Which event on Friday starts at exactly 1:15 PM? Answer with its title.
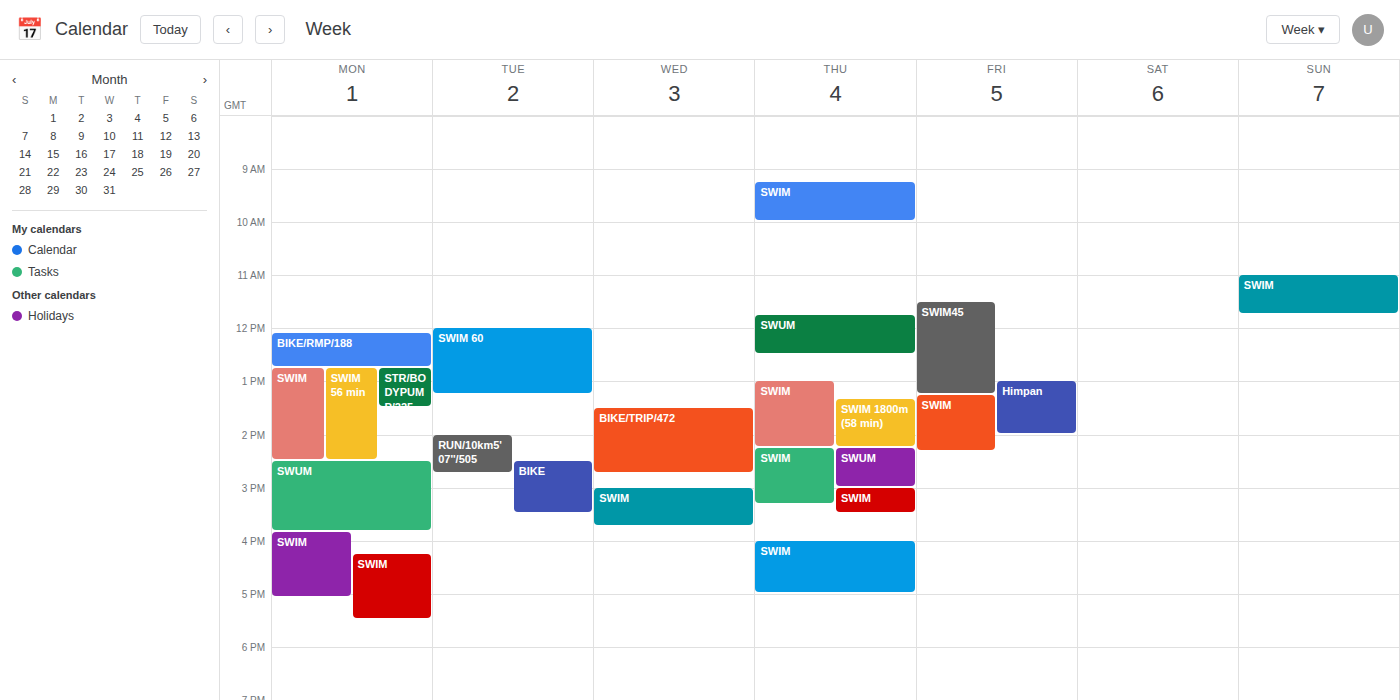
"SWIM"